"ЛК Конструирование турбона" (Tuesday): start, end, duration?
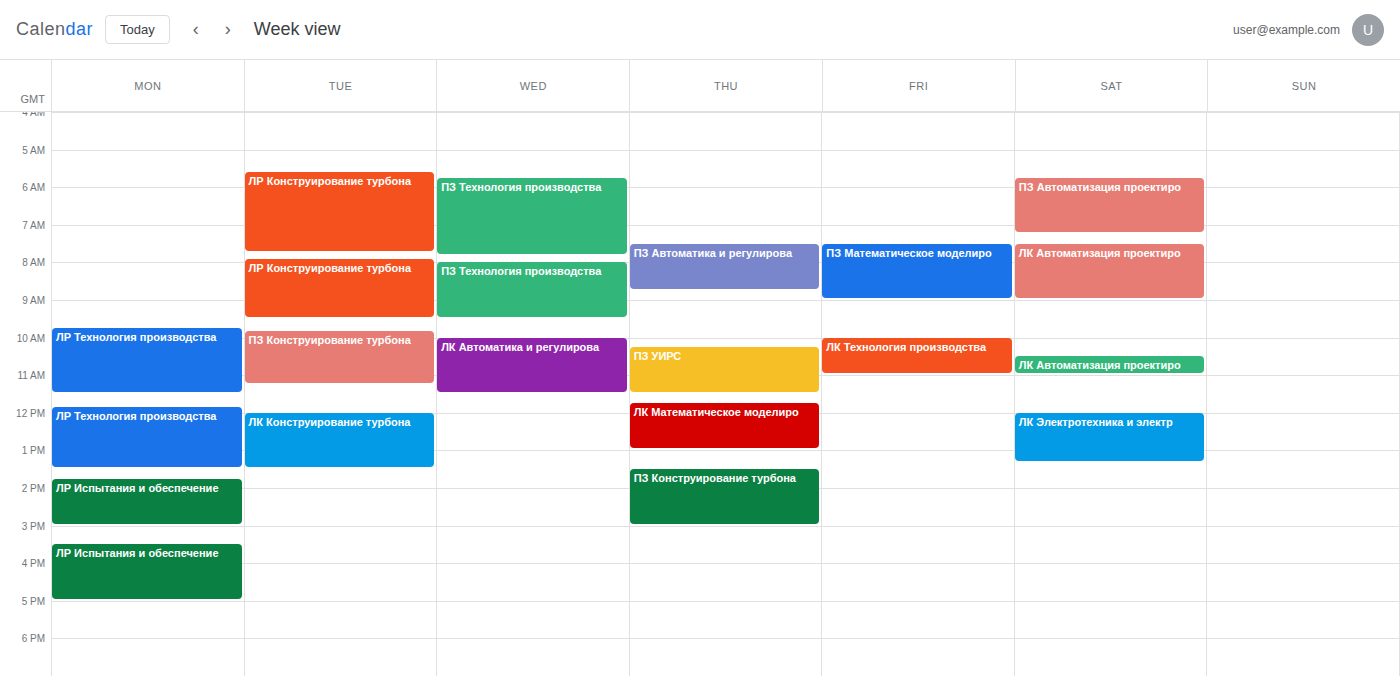
12:00 PM to 1:30 PM, 1 hour 30 minutes